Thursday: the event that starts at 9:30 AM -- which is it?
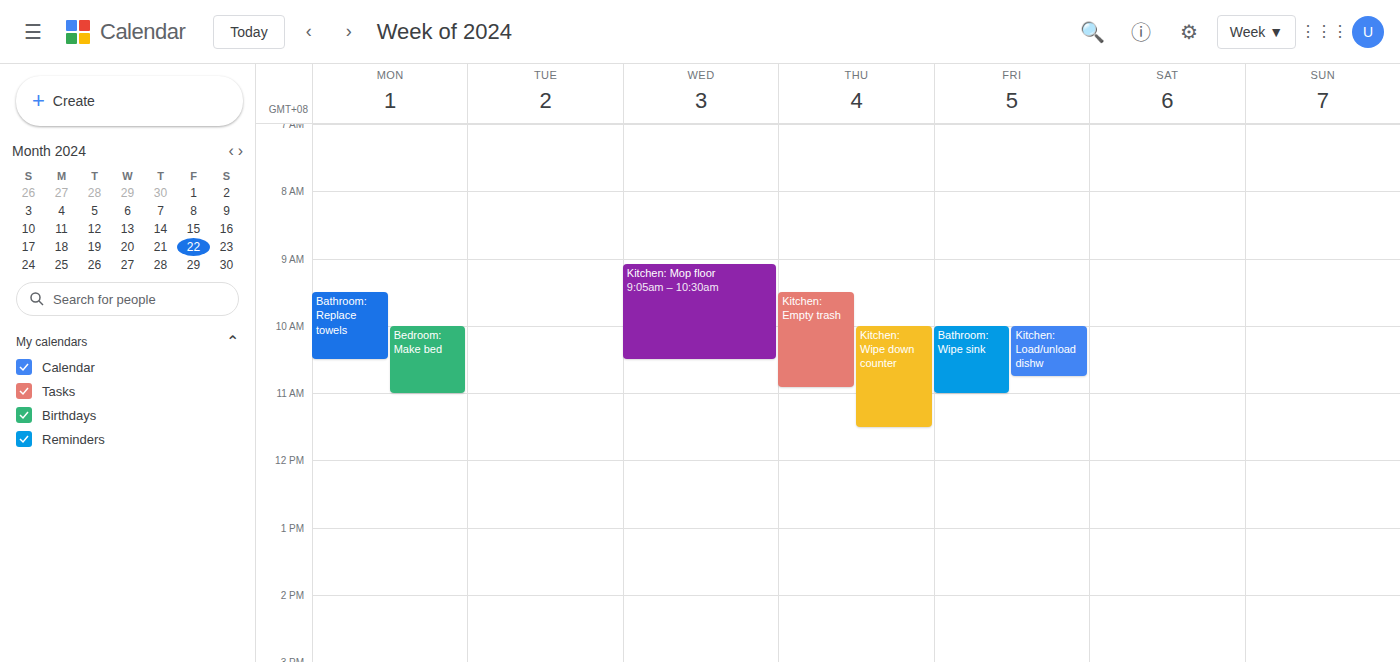
"Kitchen: Empty trash"